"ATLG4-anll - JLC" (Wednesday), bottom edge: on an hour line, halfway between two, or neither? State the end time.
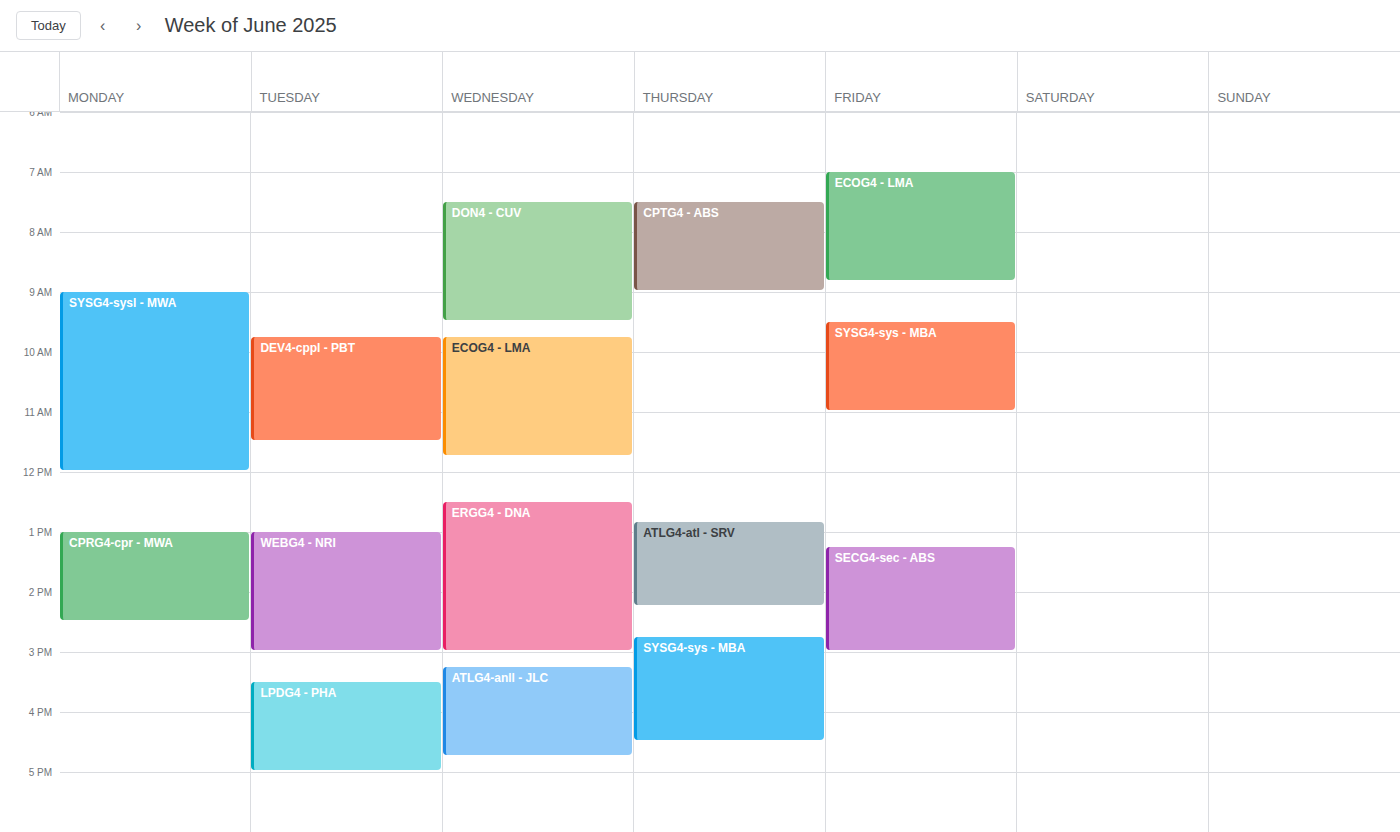
16:45 -- neither: three quarters of the way from the 16:00 line to the 17:00 line.